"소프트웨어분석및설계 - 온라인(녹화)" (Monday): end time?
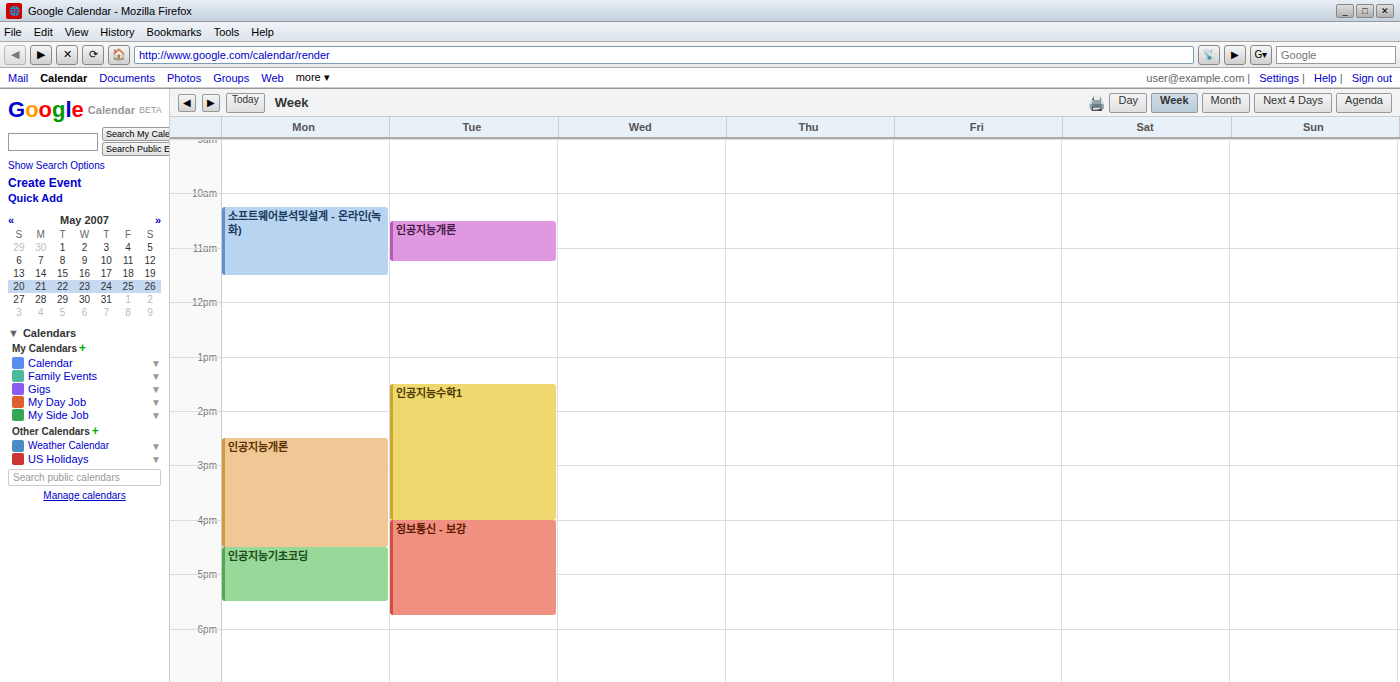
11:30 AM